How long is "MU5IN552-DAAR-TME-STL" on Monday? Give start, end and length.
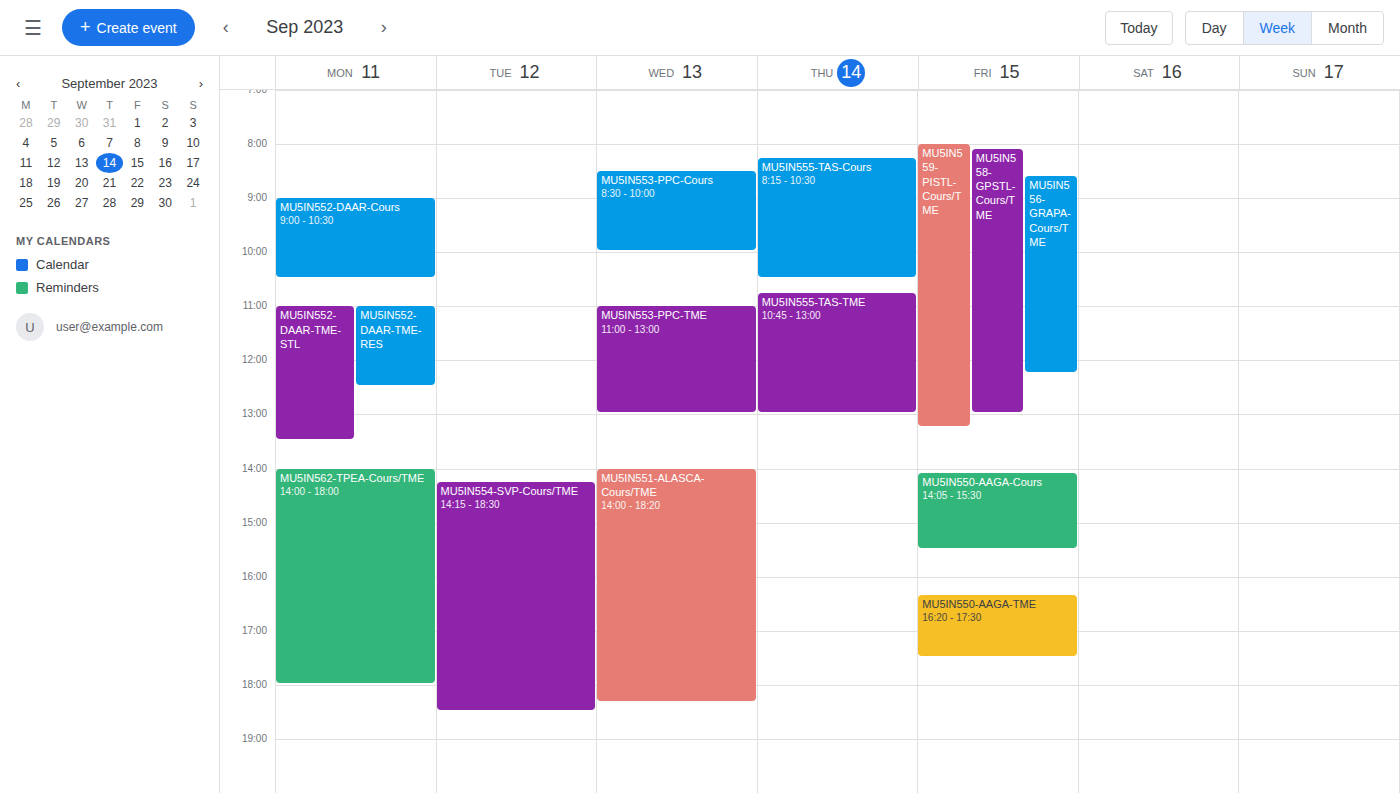
11:00 AM to 1:30 PM, 2 hours 30 minutes